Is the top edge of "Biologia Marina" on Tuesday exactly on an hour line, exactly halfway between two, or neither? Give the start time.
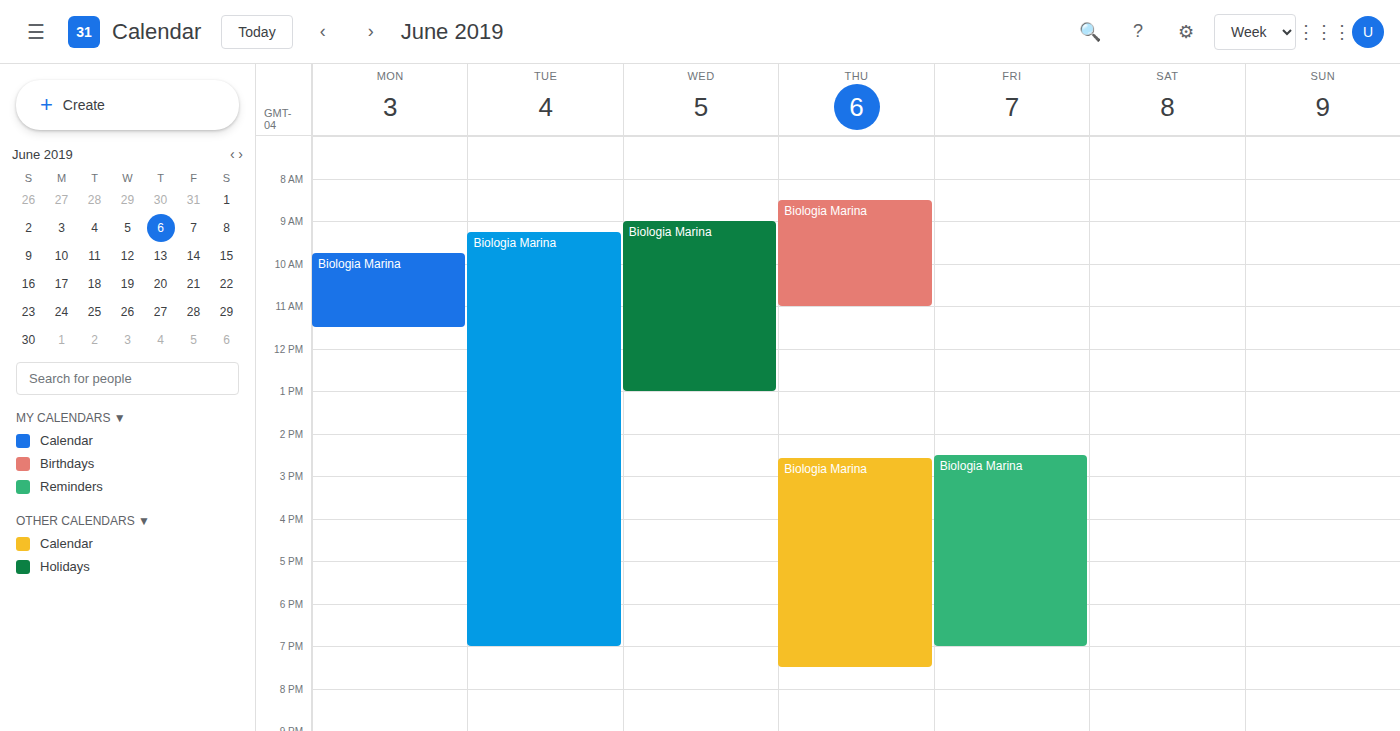
9:15 AM -- neither: a quarter of the way from the 9 AM line to the 10 AM line.